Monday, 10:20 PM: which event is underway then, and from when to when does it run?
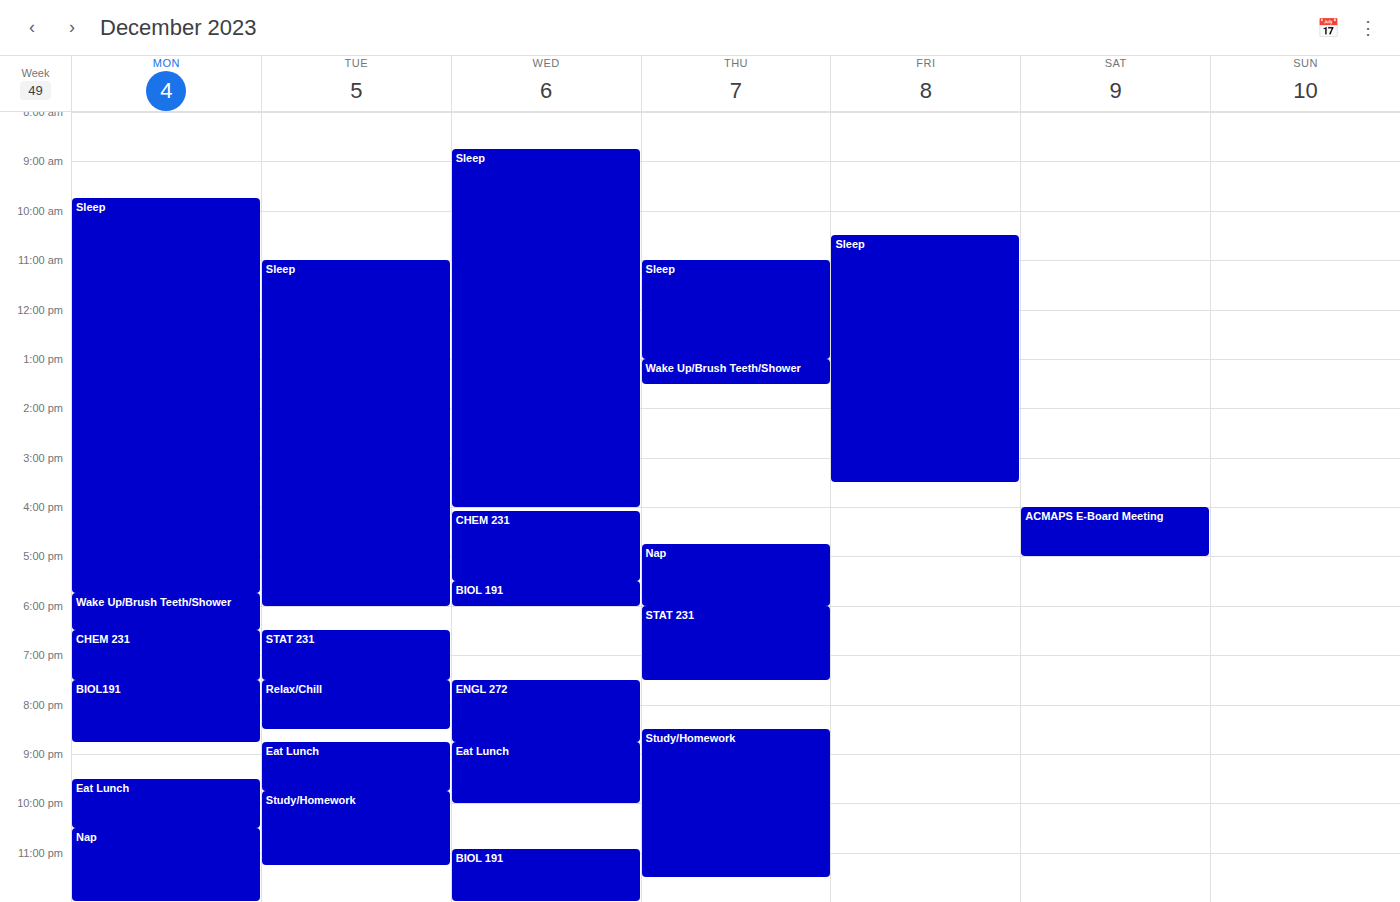
"Eat Lunch", 9:30 PM to 10:30 PM